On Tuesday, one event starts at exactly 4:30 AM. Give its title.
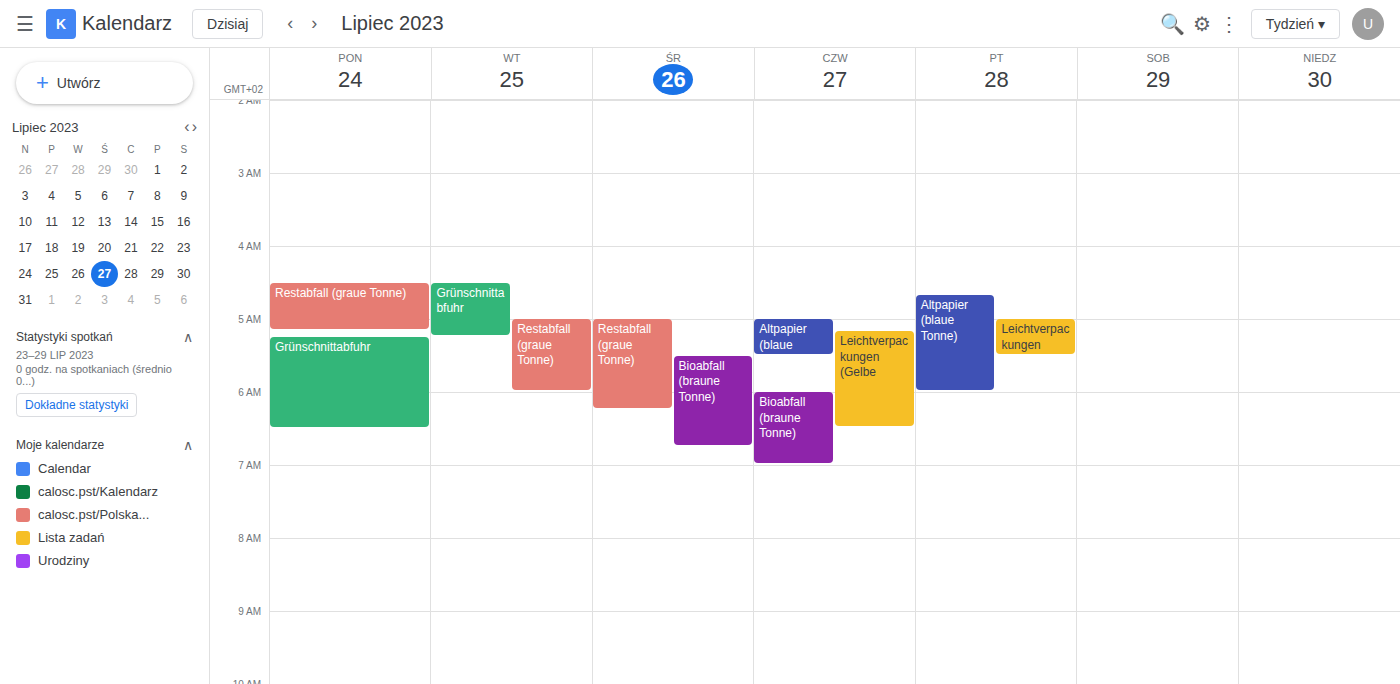
"Grünschnittabfuhr"